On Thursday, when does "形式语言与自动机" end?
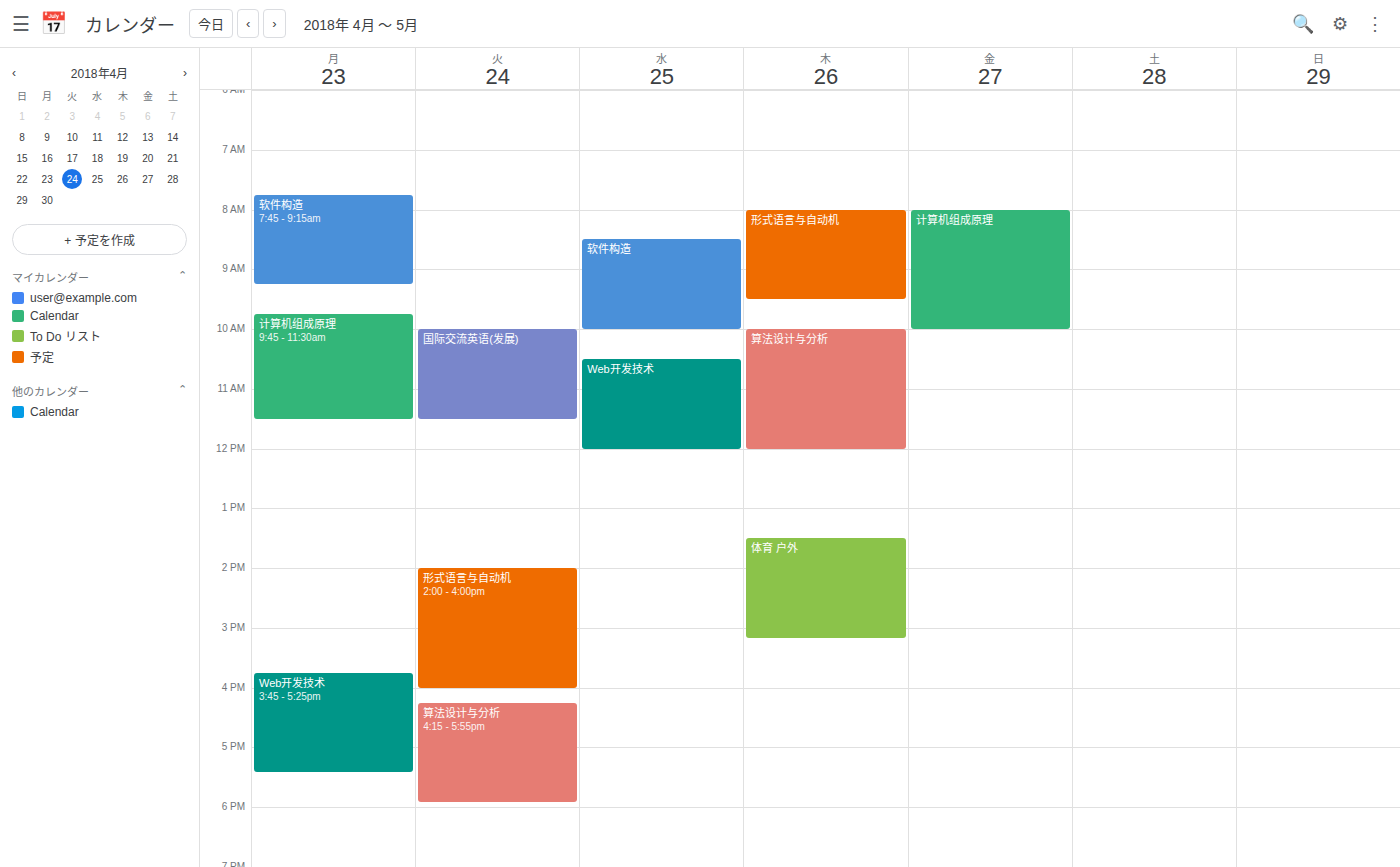
9:30 AM